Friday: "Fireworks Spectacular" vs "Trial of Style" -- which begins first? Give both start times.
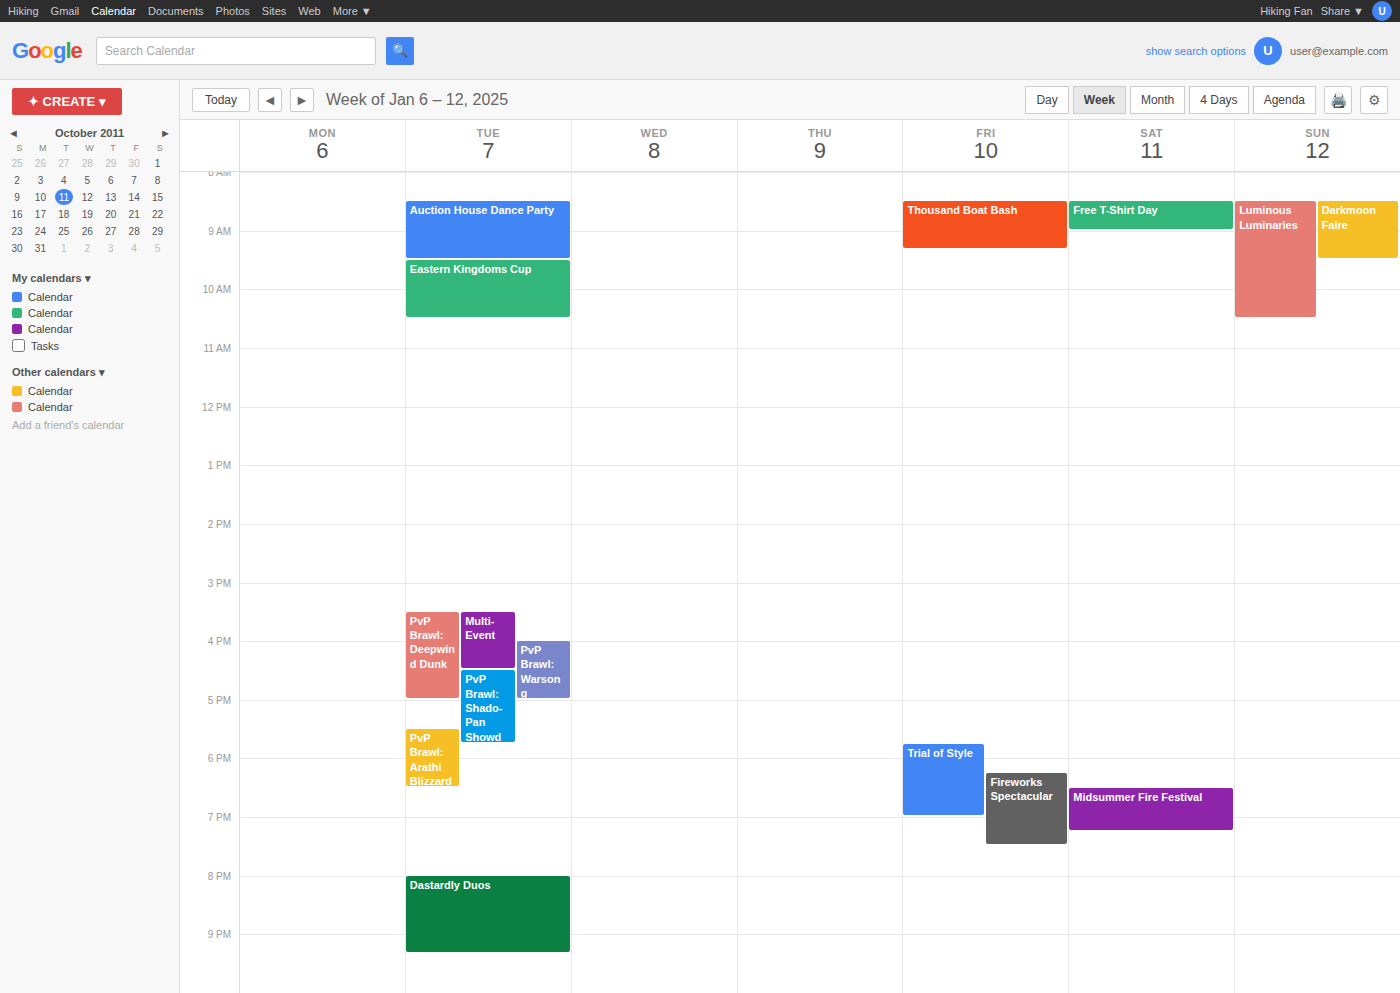
"Trial of Style" 5:45 PM; "Fireworks Spectacular" 6:15 PM.